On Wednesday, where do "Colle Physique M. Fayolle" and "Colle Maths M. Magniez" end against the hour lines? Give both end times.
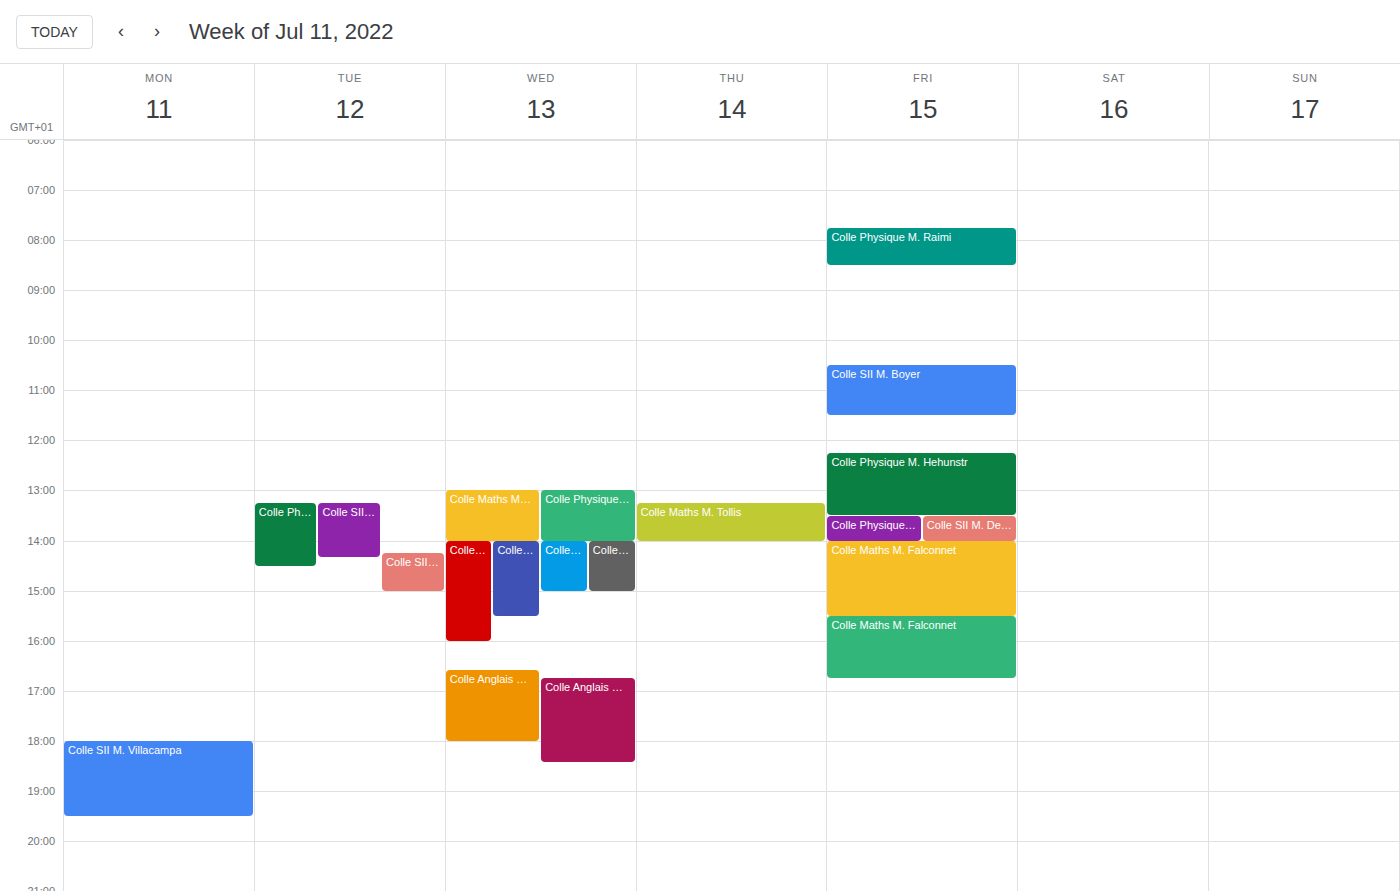
"Colle Physique M. Fayolle": 4:00 PM, exactly on the 4 PM line. "Colle Maths M. Magniez": 3:00 PM, exactly on the 3 PM line.